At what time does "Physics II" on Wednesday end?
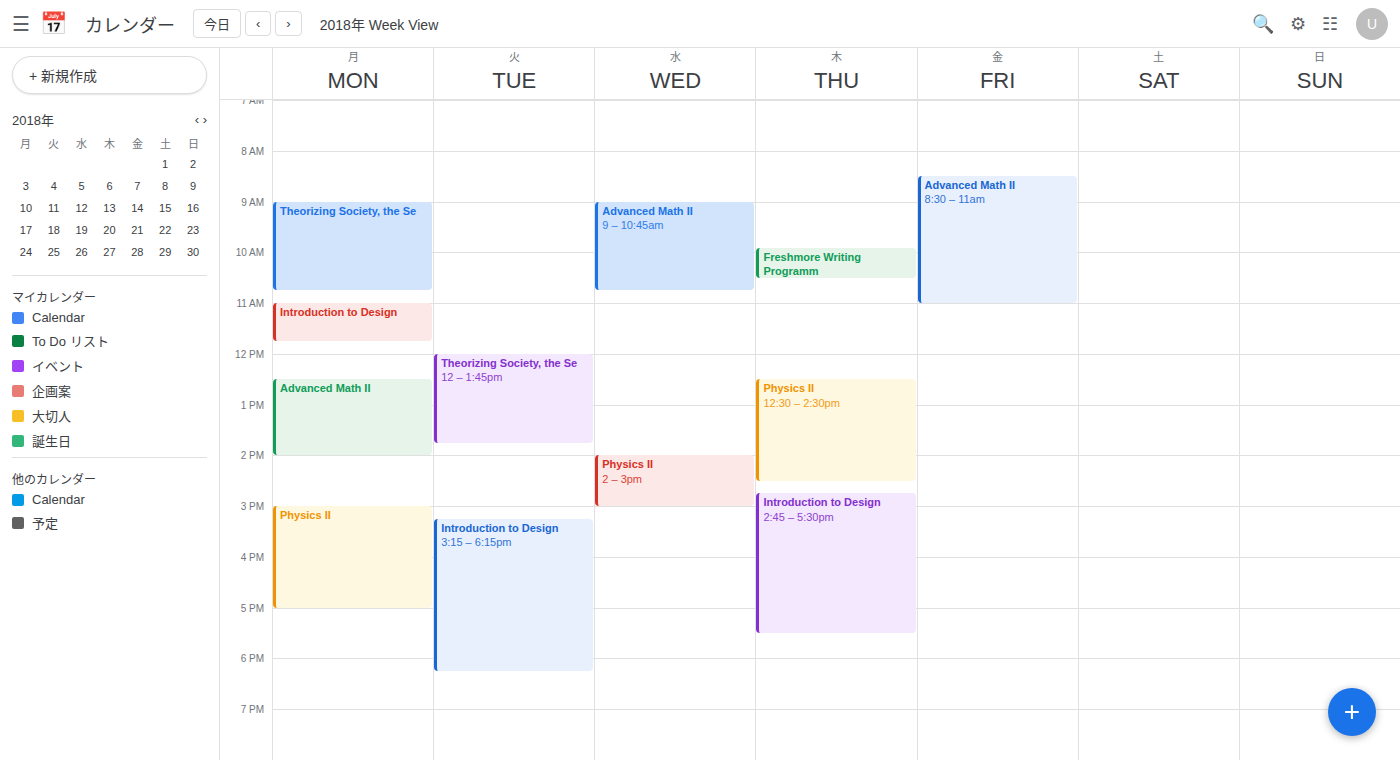
15:00